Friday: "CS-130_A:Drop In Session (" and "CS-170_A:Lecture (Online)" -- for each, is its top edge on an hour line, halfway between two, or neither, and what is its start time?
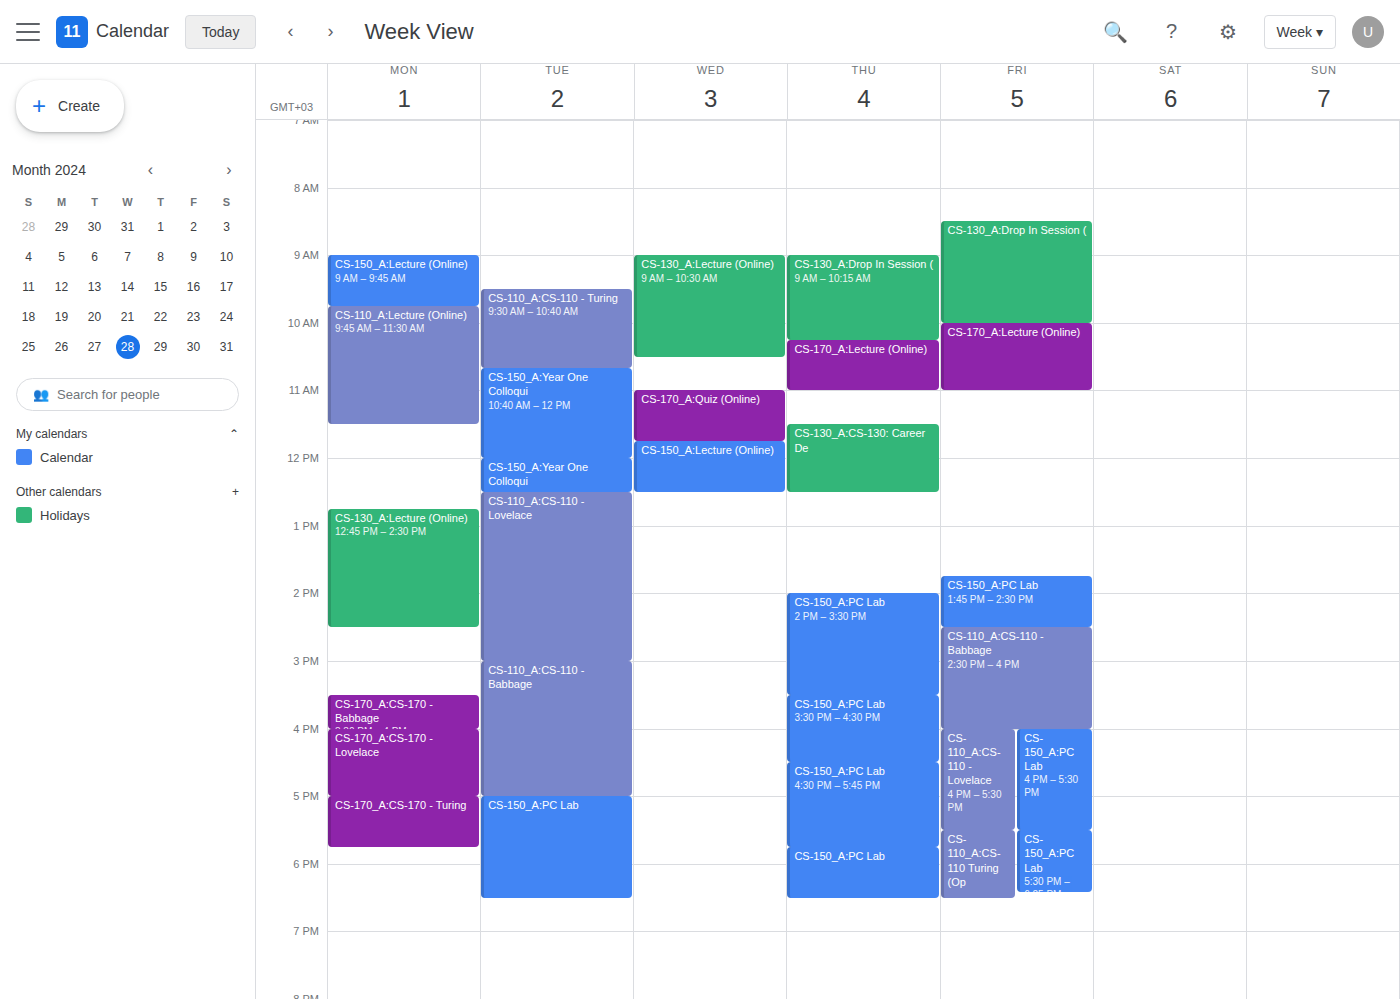
"CS-130_A:Drop In Session (": 08:30, halfway between the 08:00 and 09:00 lines. "CS-170_A:Lecture (Online)": 10:00, exactly on the 10:00 line.